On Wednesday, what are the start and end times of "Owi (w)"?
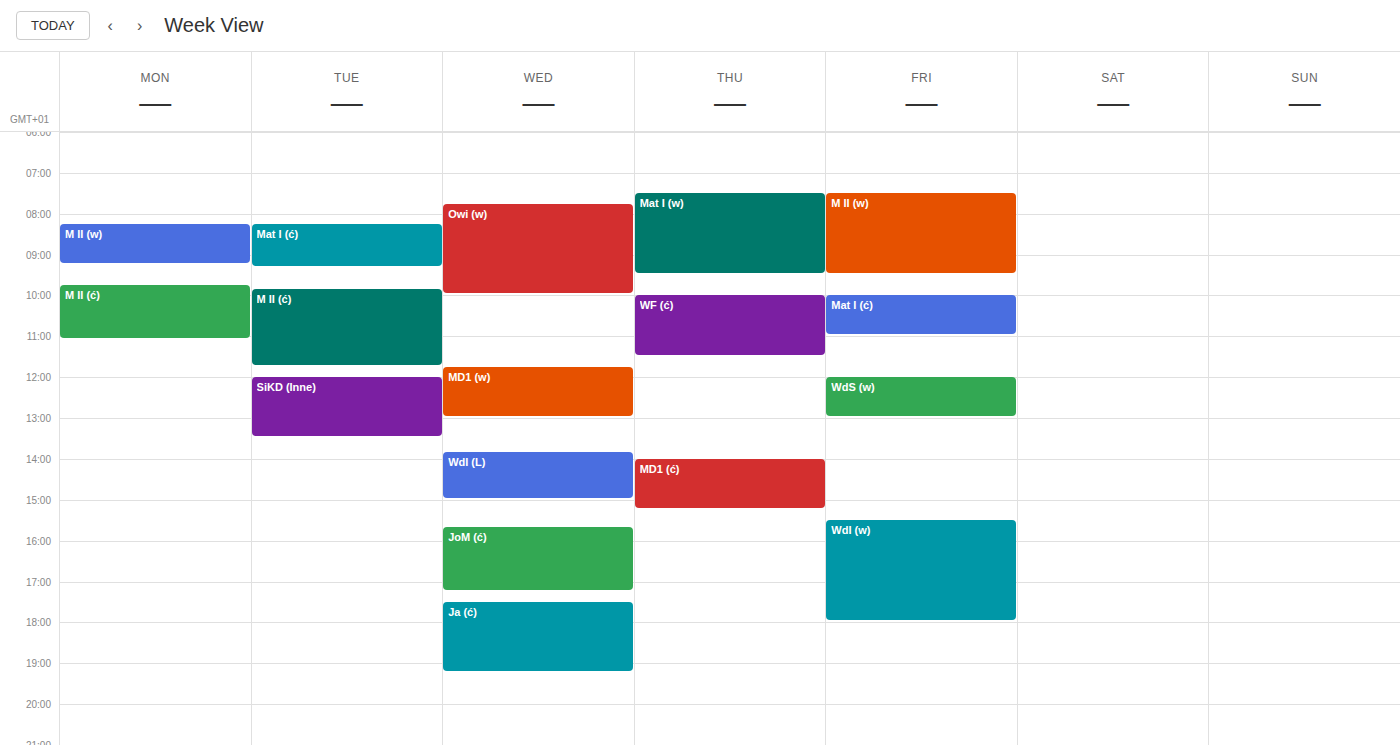
7:45 AM to 10:00 AM